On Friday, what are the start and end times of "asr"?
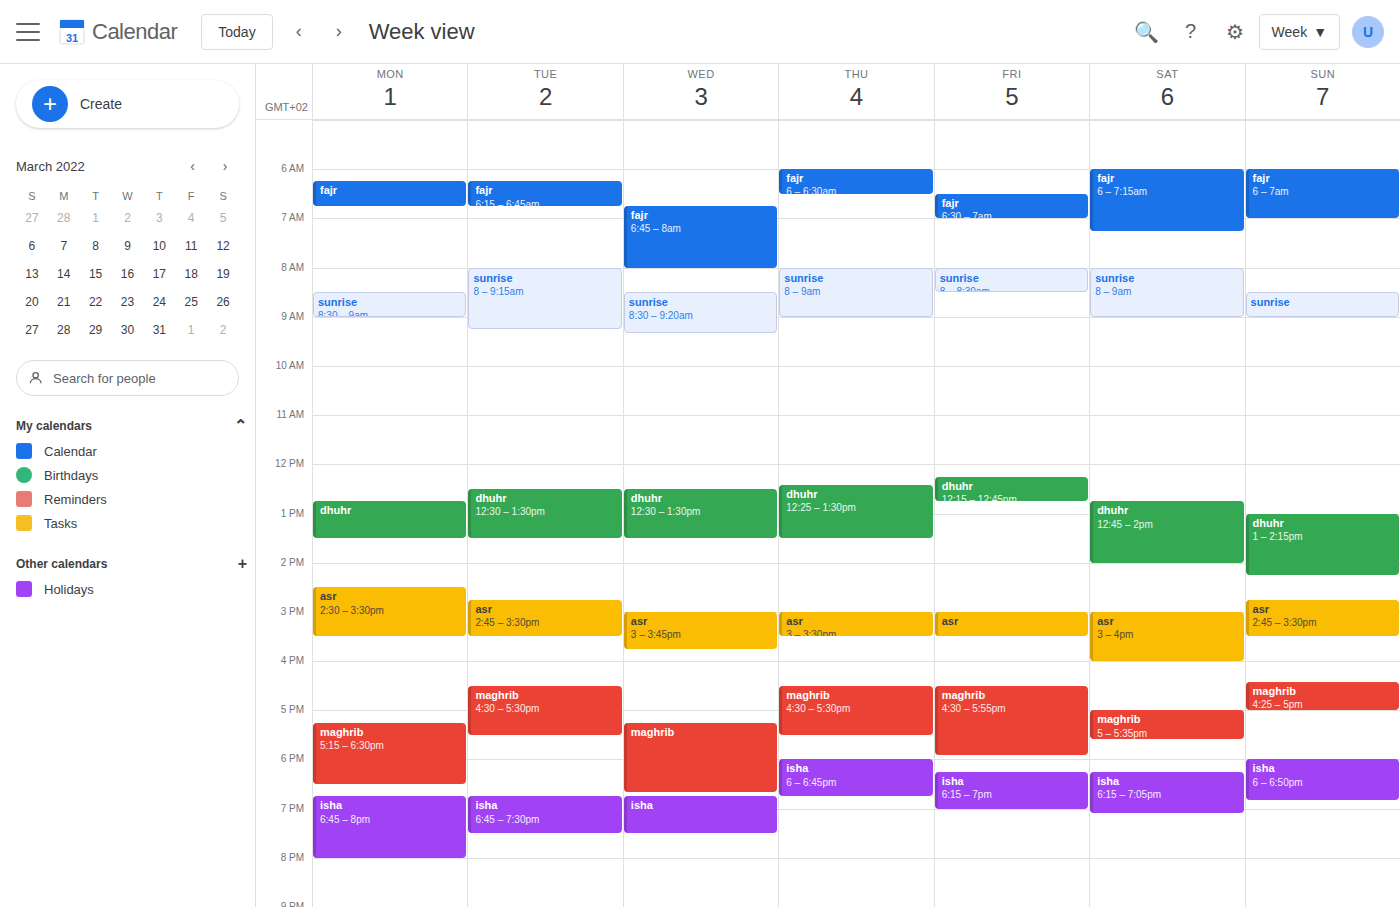
3:00 PM to 3:30 PM